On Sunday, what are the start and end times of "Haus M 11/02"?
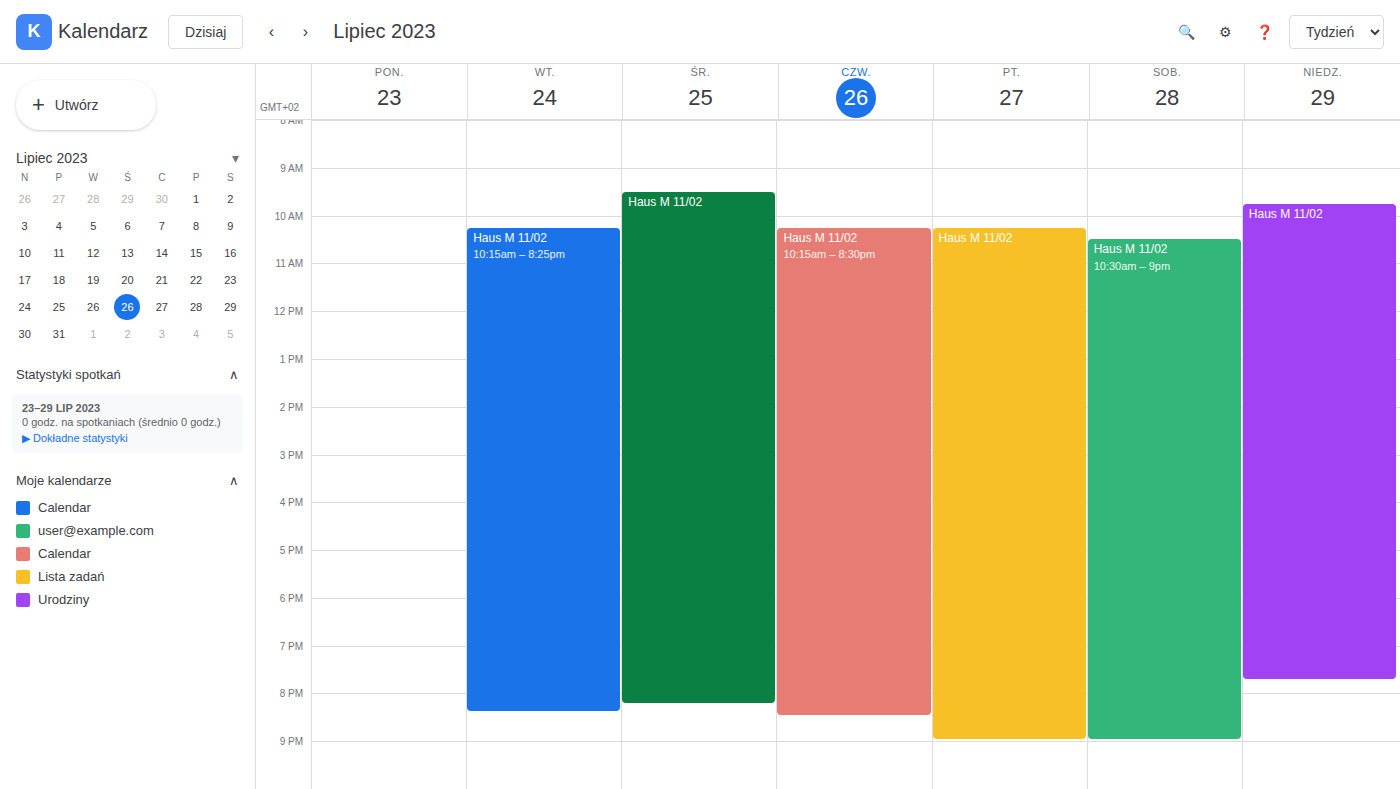
9:45 AM to 7:45 PM